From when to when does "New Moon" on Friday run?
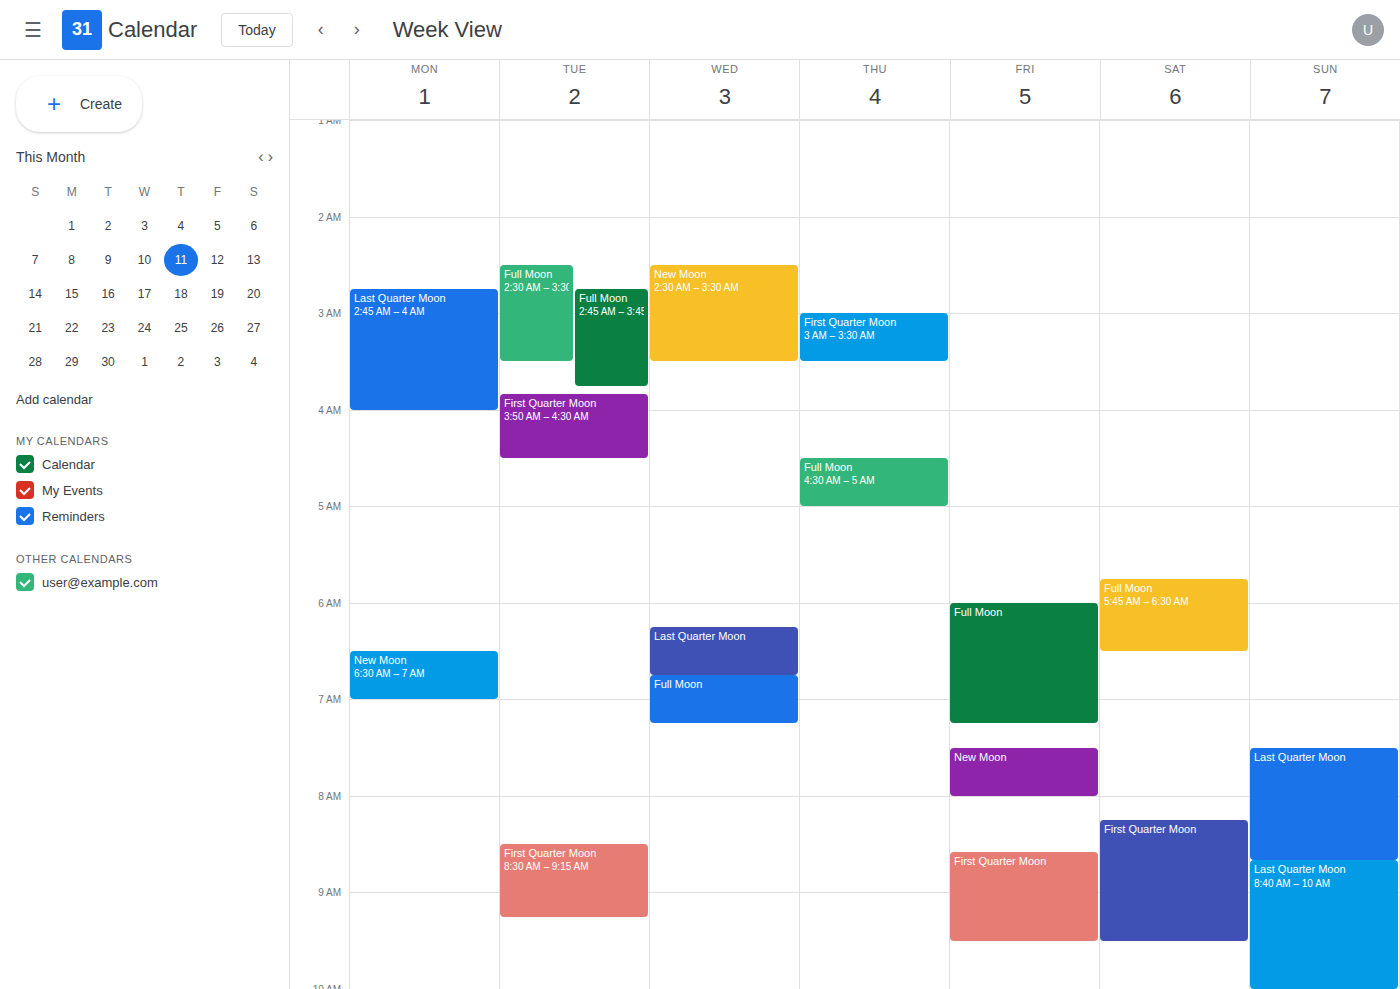
7:30 AM to 8:00 AM